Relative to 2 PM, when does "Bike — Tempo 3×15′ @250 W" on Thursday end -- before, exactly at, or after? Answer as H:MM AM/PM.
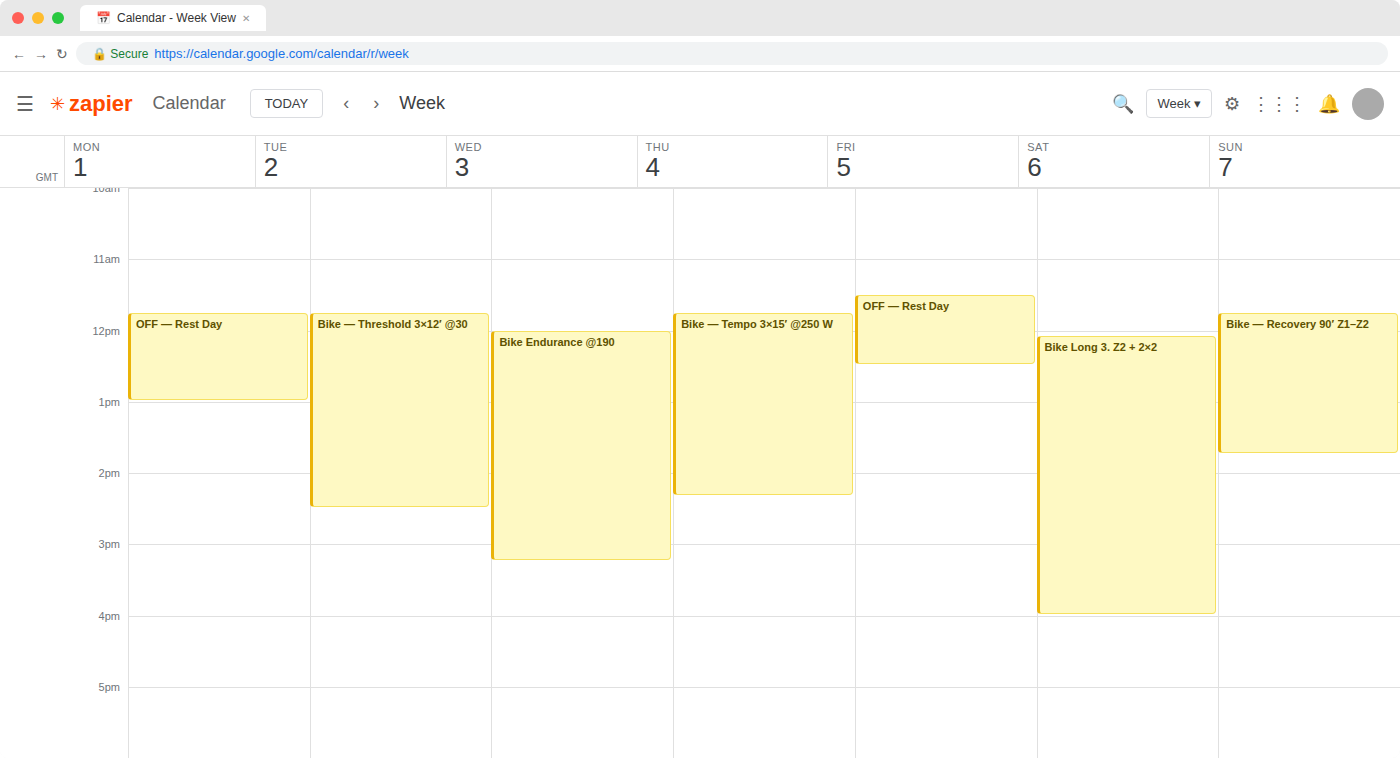
2:20 PM -- after 2 PM, 20 minutes below the 2 PM line.